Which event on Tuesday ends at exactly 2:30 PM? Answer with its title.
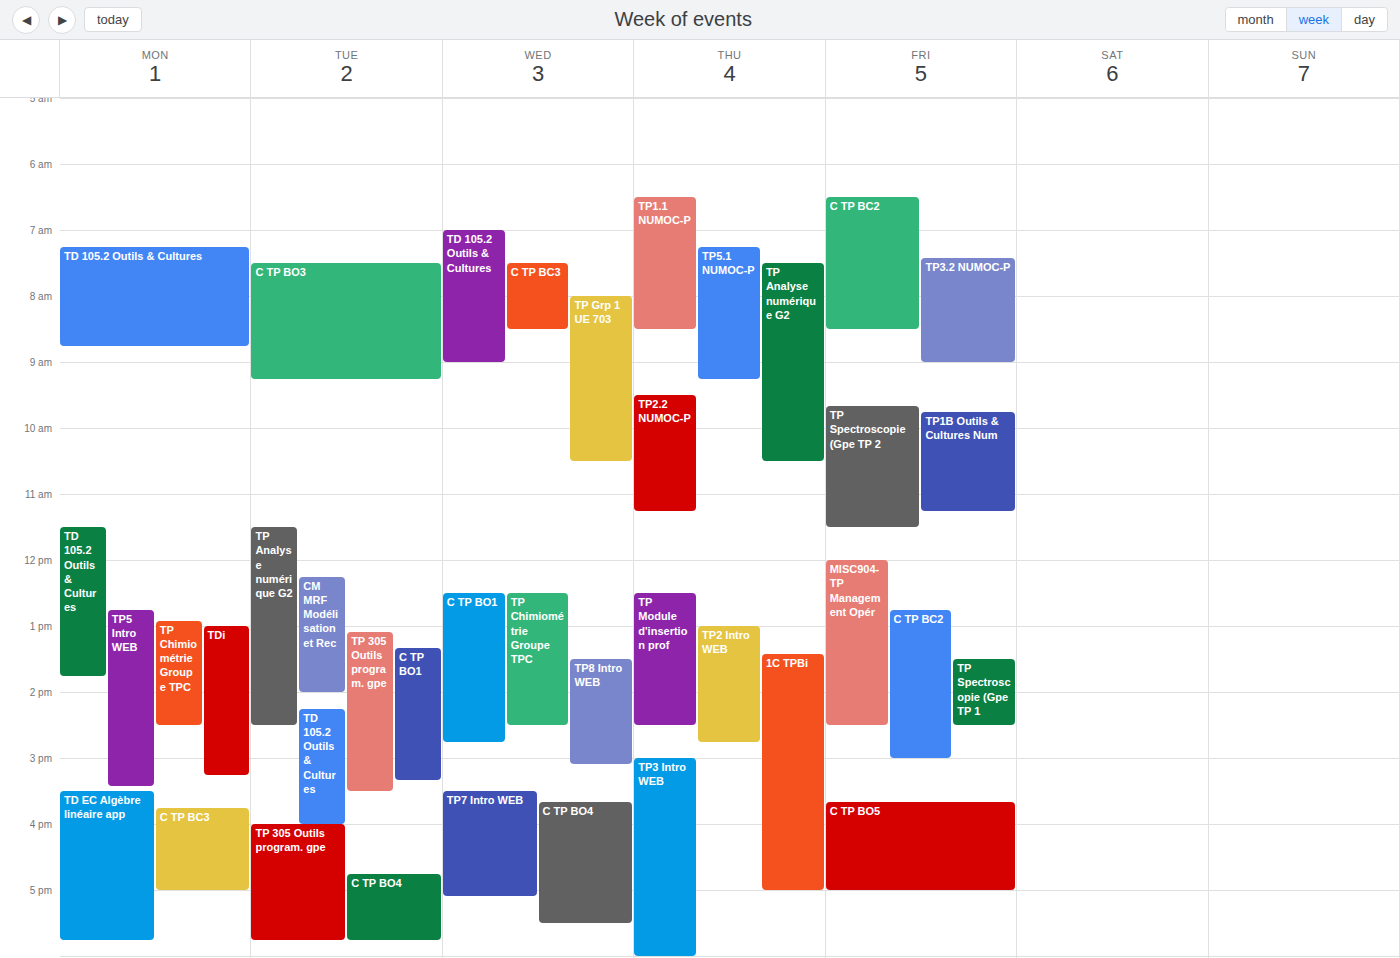
"TP Analyse numérique G2"